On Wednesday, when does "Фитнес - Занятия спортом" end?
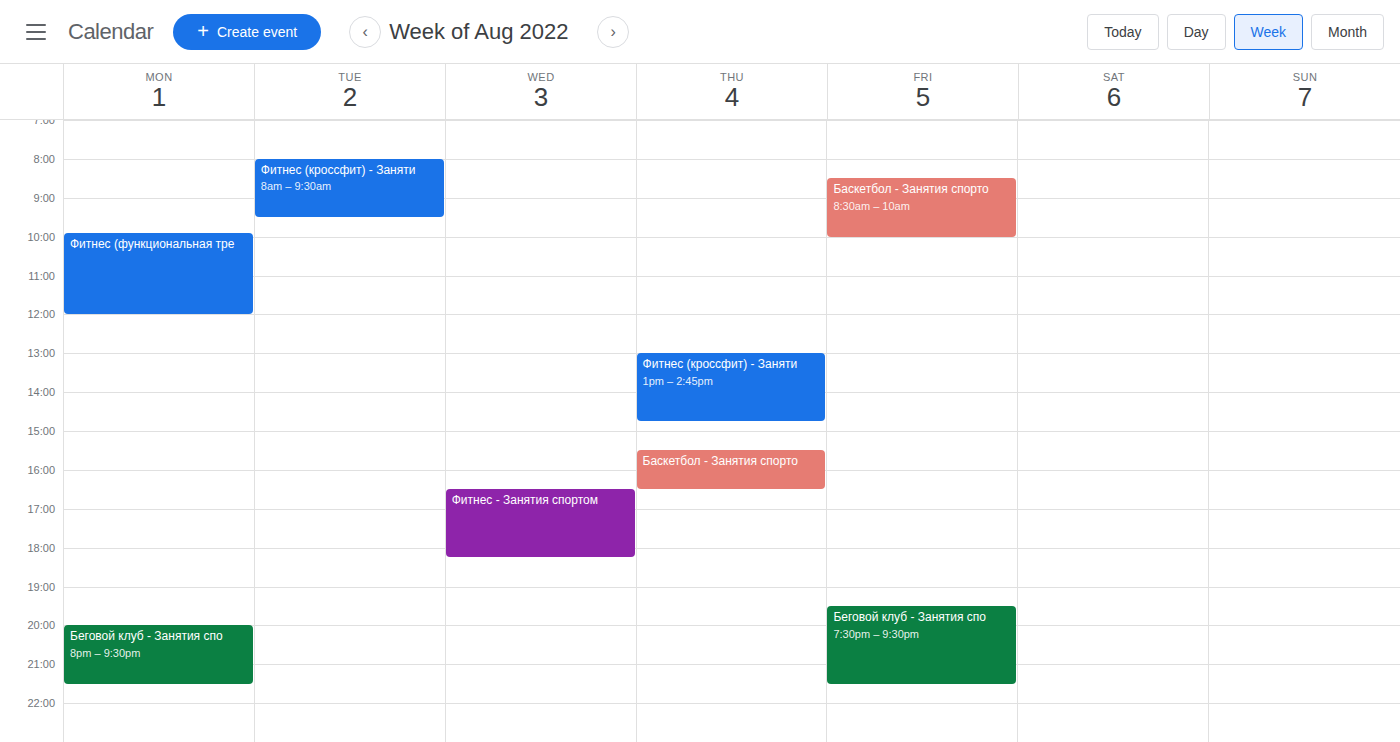
6:15 PM